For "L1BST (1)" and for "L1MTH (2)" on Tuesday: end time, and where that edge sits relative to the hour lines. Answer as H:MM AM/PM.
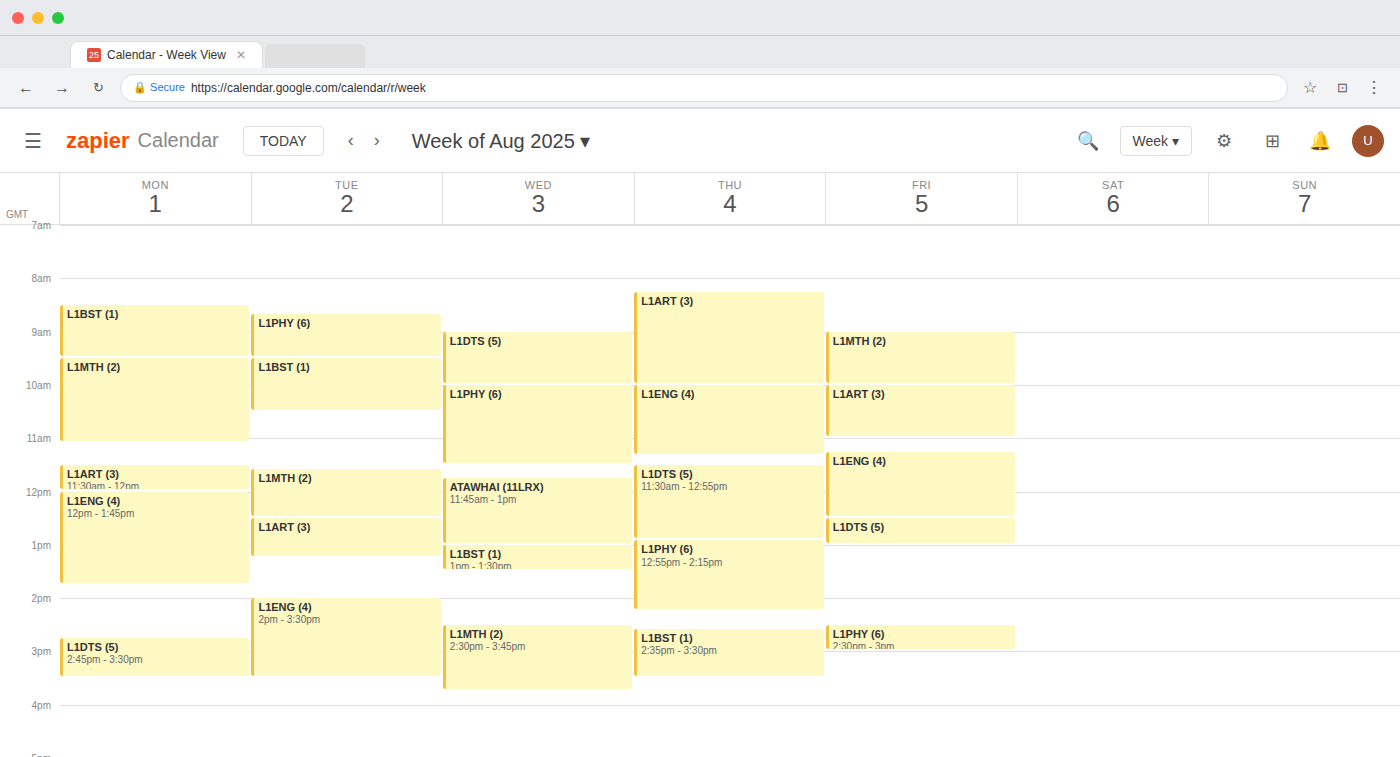
"L1BST (1)": 10:30 AM, halfway between the 10 AM and 11 AM lines. "L1MTH (2)": 12:30 PM, halfway between the 12 PM and 1 PM lines.